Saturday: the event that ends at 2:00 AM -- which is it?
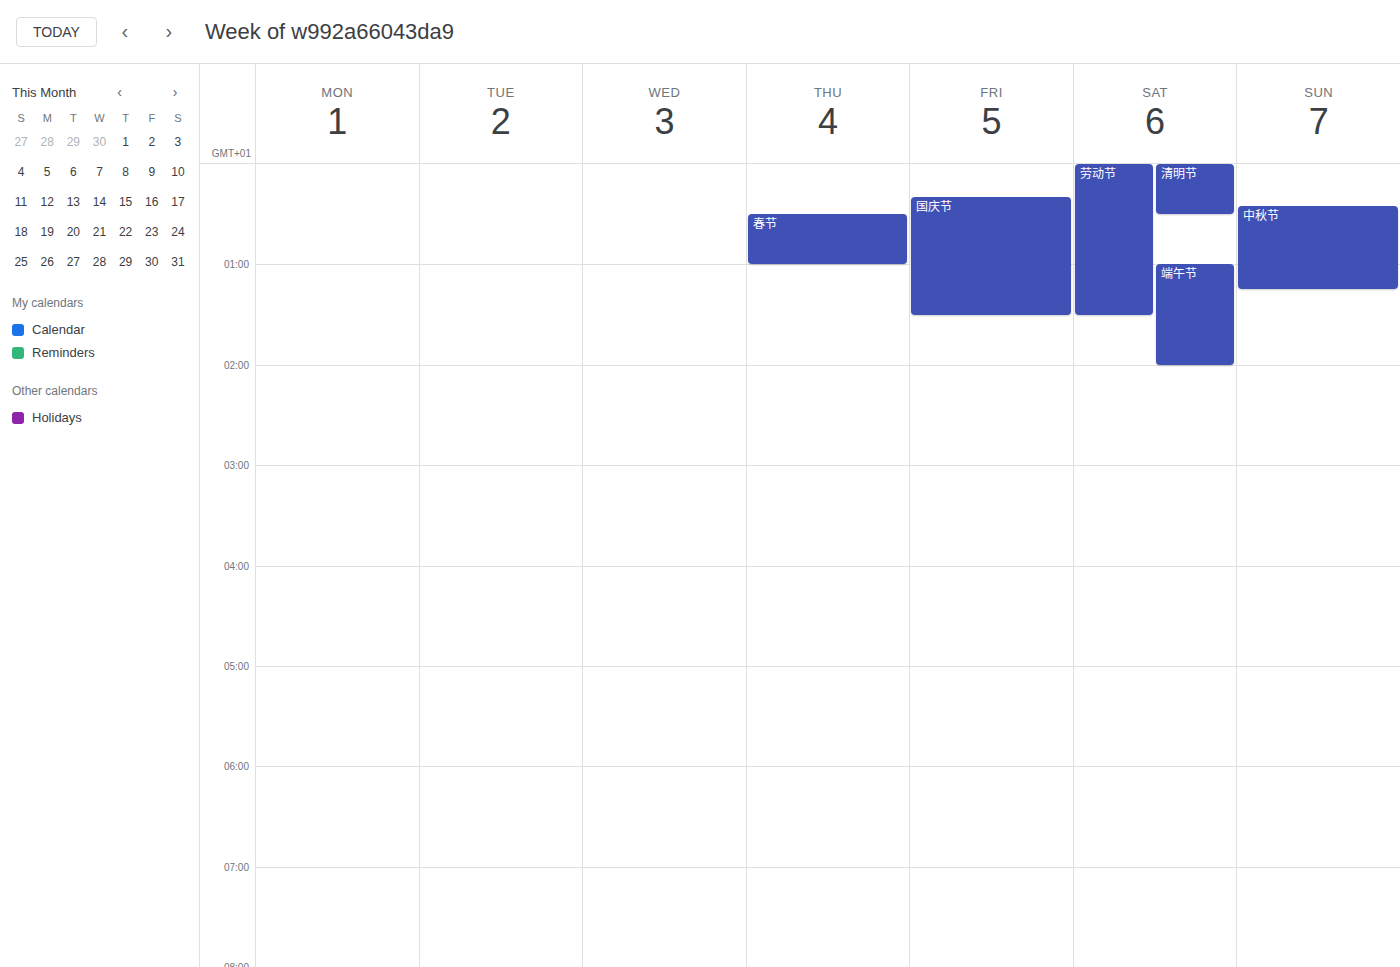
"端午节"